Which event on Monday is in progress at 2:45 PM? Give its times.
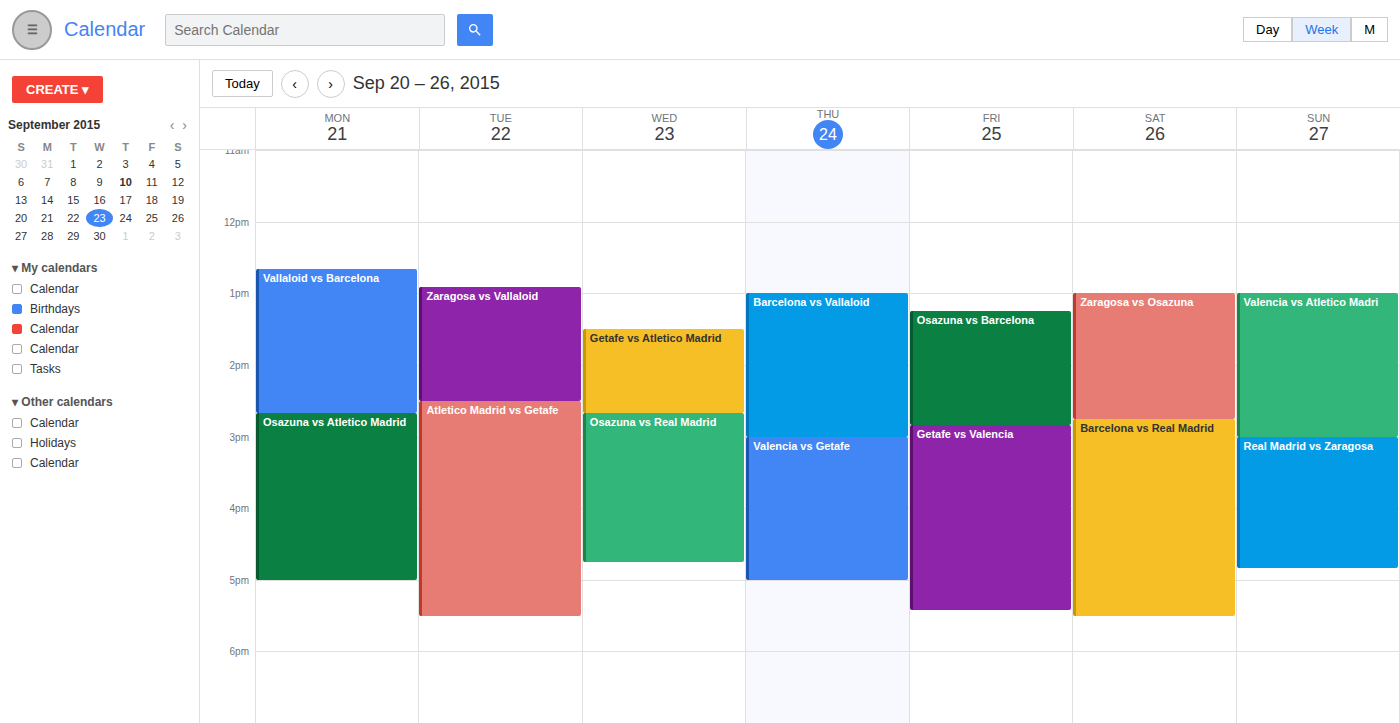
"Osazuna vs Atletico Madrid", 2:40 PM to 5:00 PM